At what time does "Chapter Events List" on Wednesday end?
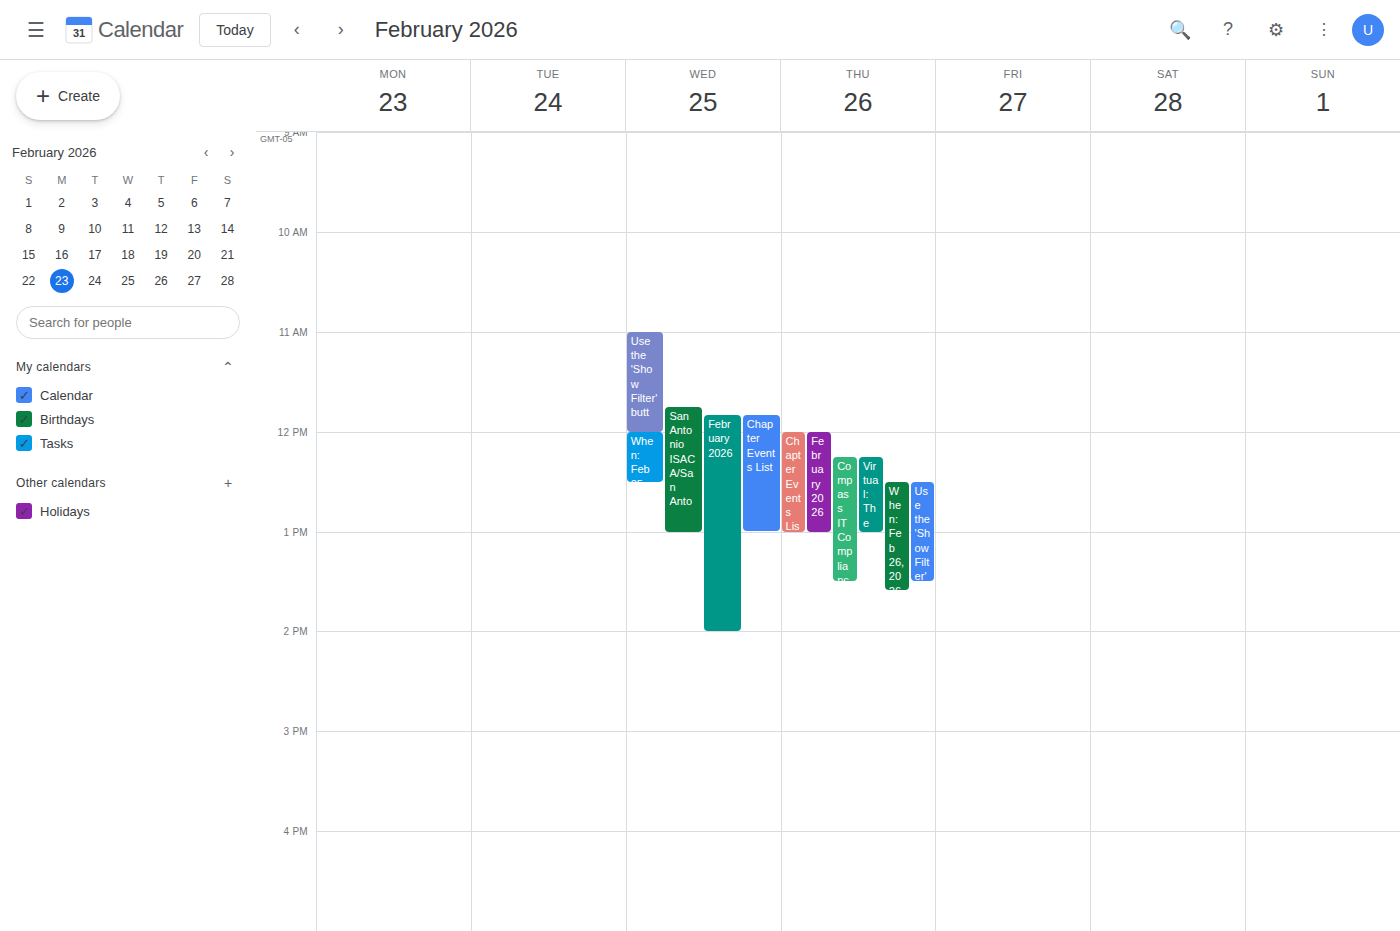
1:00 PM